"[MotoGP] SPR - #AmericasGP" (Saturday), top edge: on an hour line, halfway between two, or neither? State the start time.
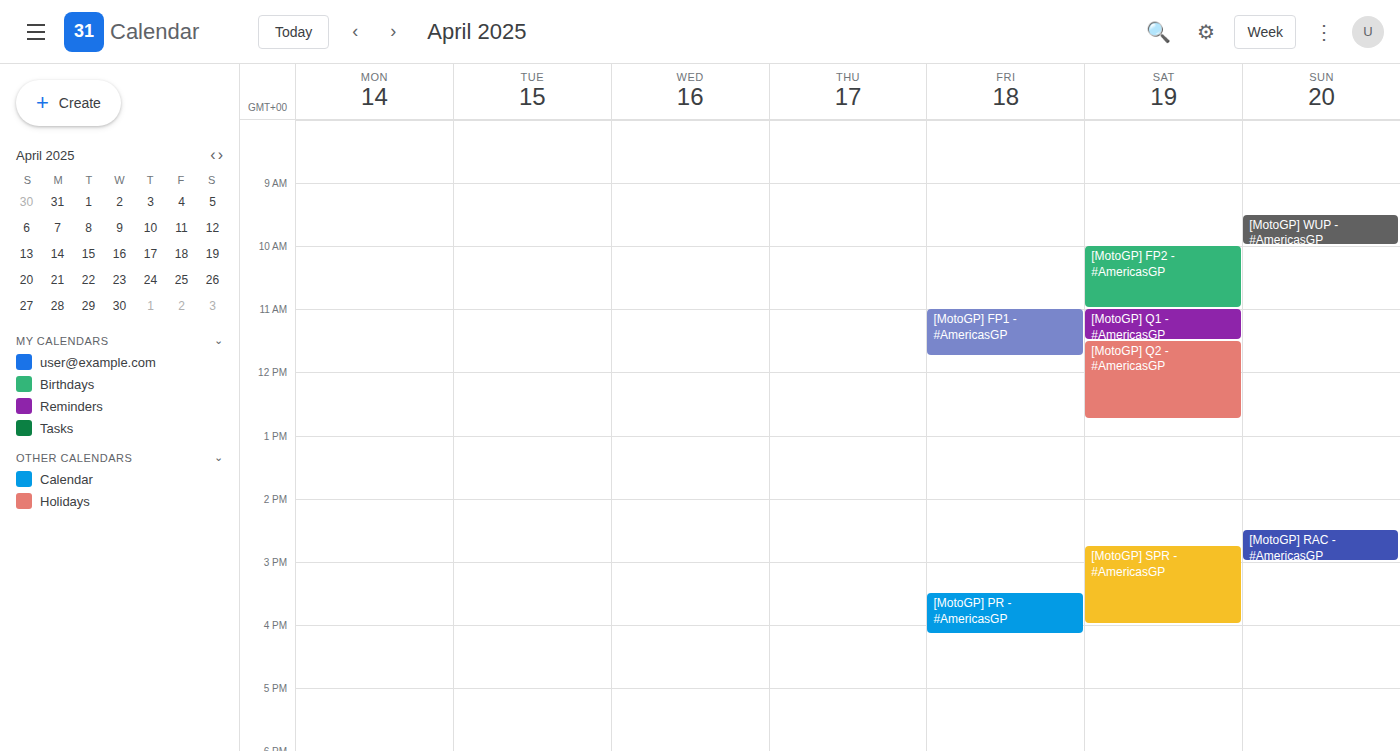
2:45 PM -- neither: three quarters of the way from the 2 PM line to the 3 PM line.